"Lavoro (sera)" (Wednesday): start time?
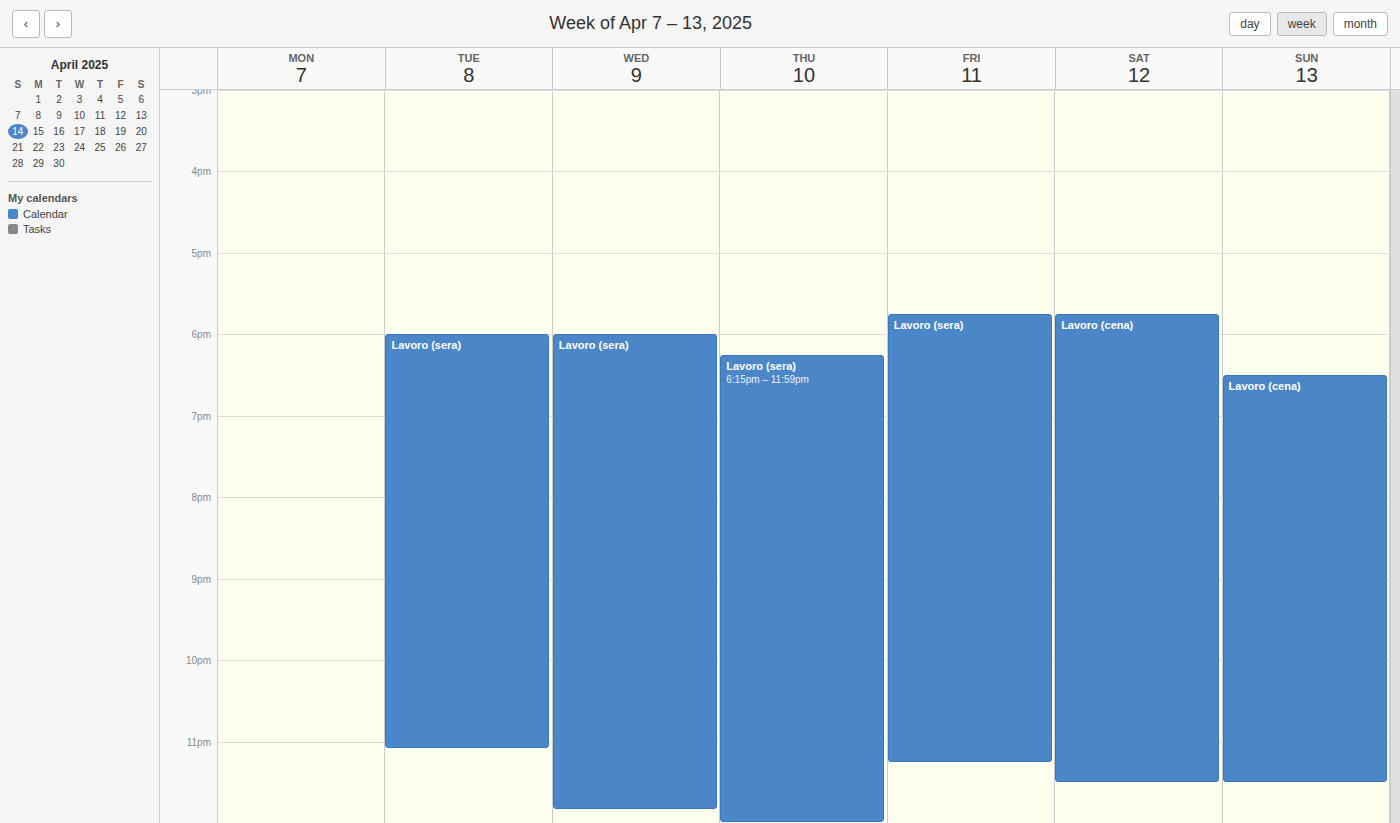
18:00